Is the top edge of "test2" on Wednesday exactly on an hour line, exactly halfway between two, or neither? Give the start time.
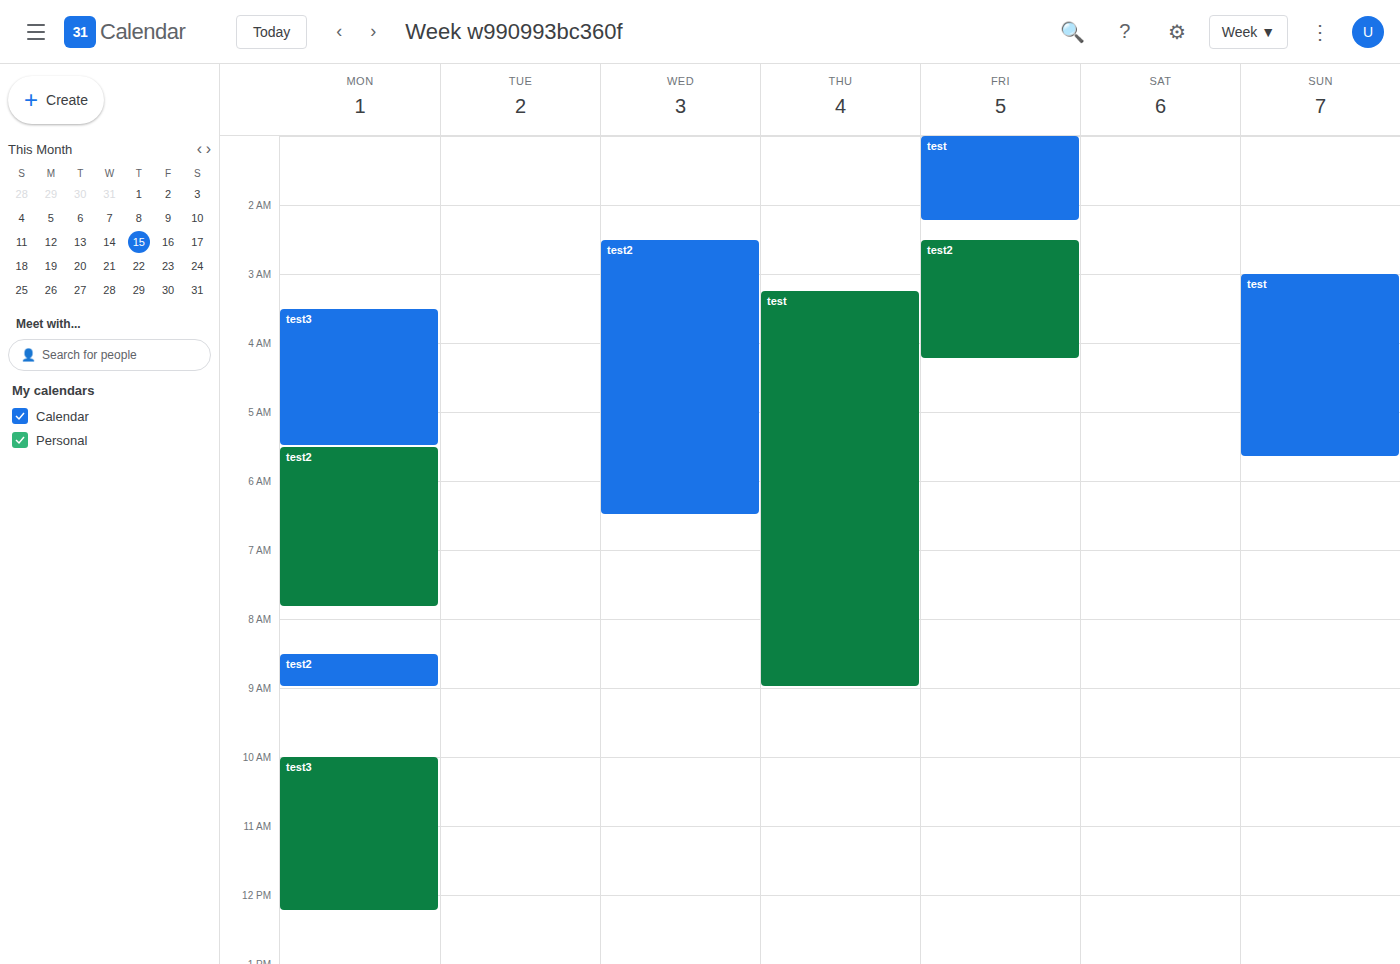
2:30 AM -- halfway between the 2 AM and 3 AM lines.